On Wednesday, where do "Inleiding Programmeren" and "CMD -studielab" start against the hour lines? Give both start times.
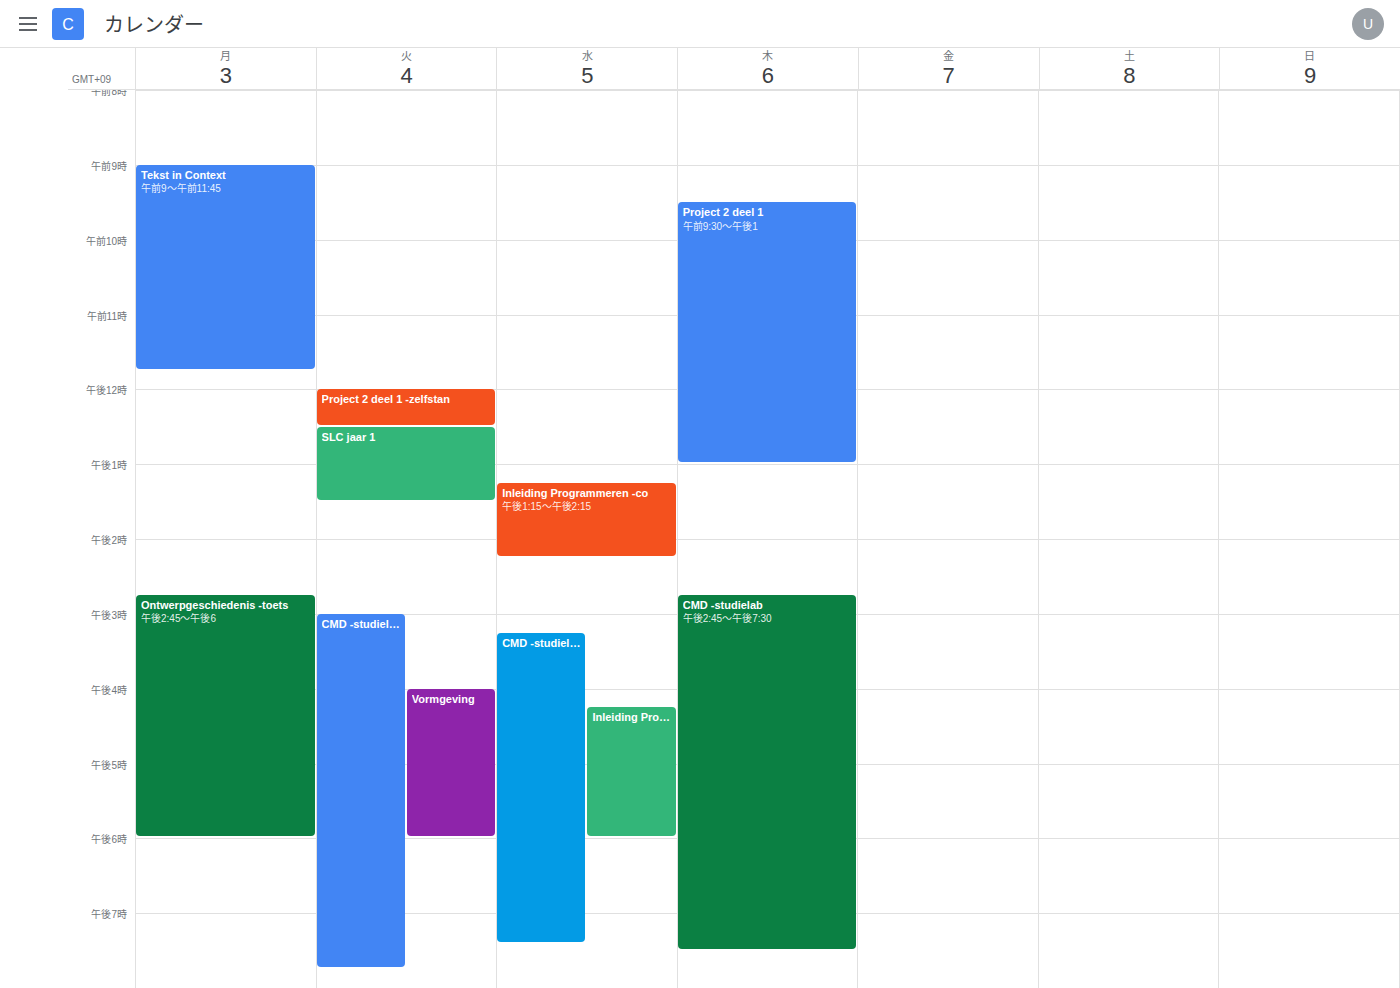
"Inleiding Programmeren": 4:15 PM, neither: a quarter of the way from the 4 PM line to the 5 PM line. "CMD -studielab": 3:15 PM, neither: a quarter of the way from the 3 PM line to the 4 PM line.